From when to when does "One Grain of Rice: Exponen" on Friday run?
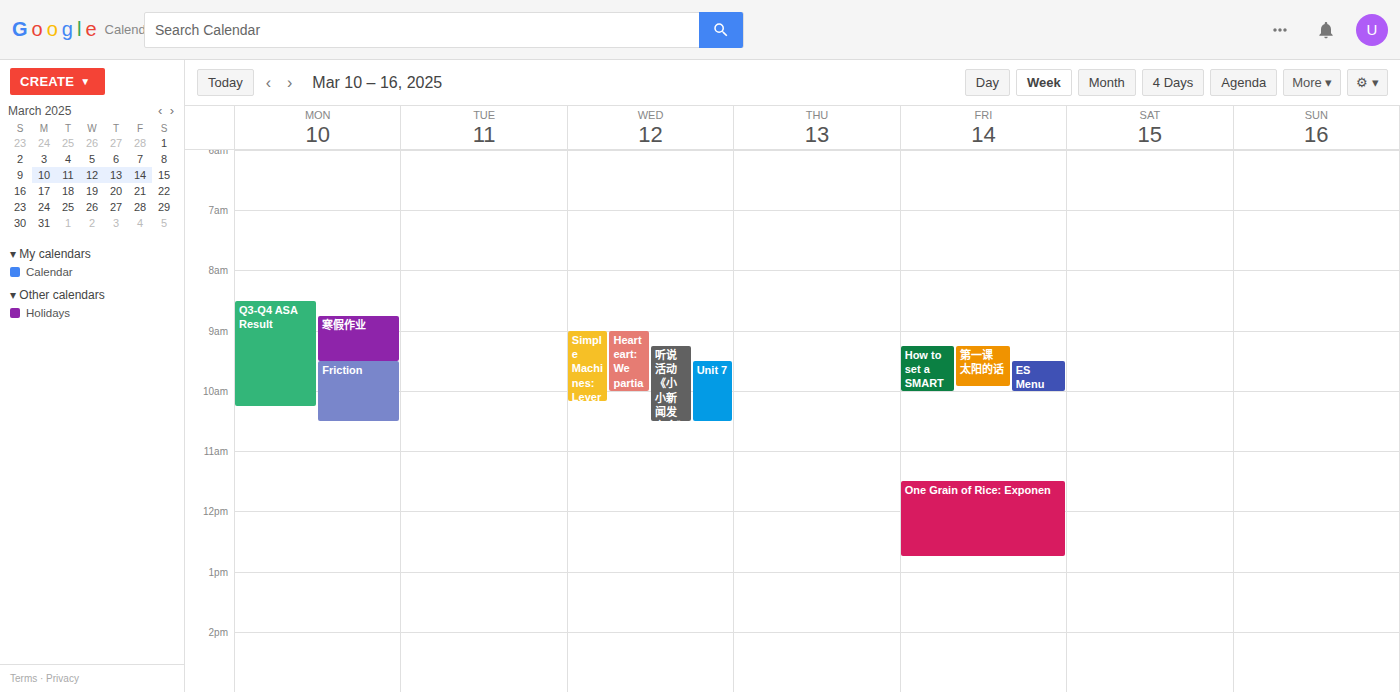
11:30 AM to 12:45 PM